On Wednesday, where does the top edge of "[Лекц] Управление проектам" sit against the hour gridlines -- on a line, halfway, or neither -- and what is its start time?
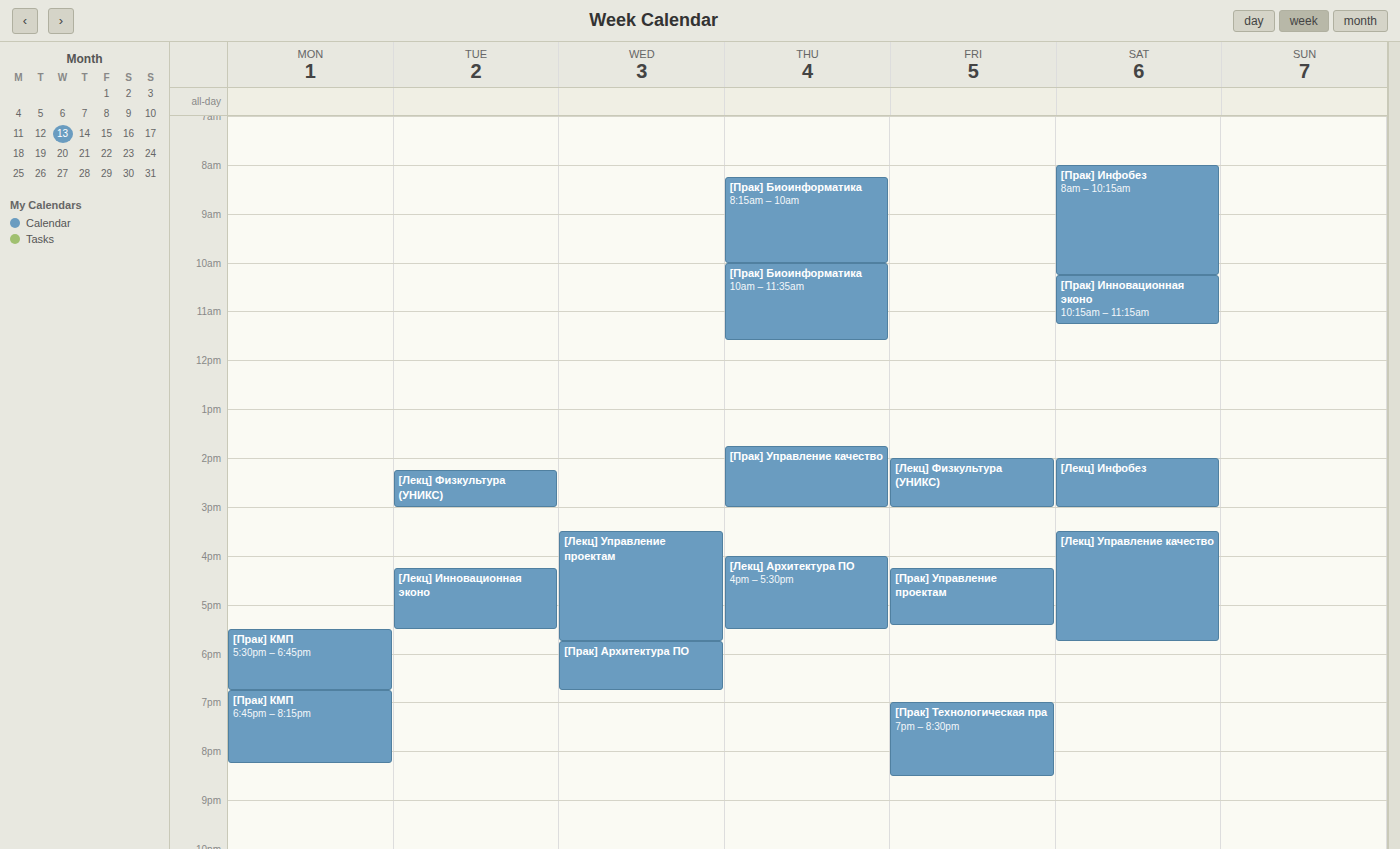
3:30 PM -- halfway between the 3 PM and 4 PM lines.